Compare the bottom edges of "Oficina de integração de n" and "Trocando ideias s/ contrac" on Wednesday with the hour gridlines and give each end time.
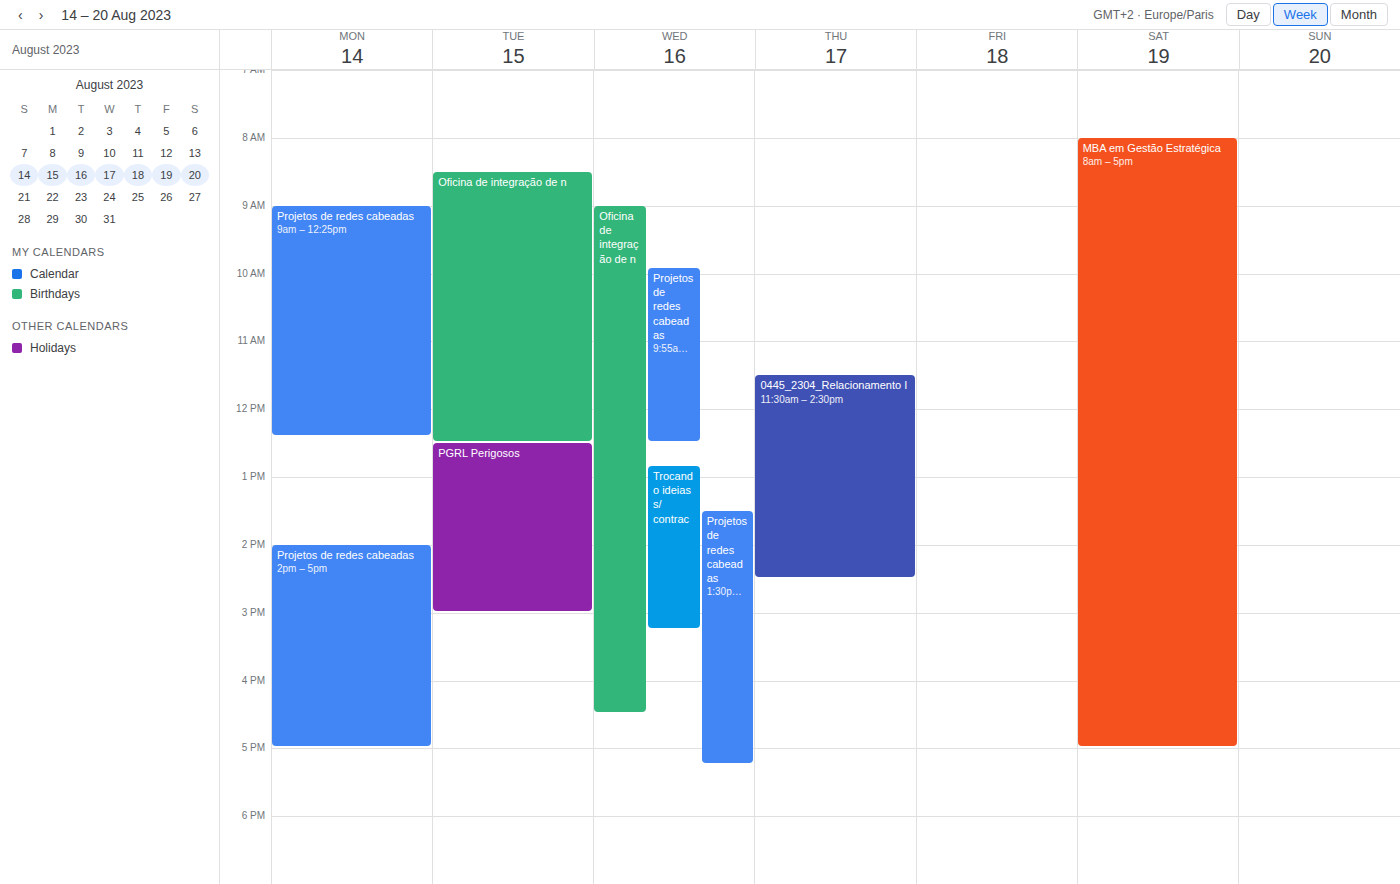
"Oficina de integração de n": 4:30 PM, halfway between the 4 PM and 5 PM lines. "Trocando ideias s/ contrac": 3:15 PM, neither: a quarter of the way from the 3 PM line to the 4 PM line.